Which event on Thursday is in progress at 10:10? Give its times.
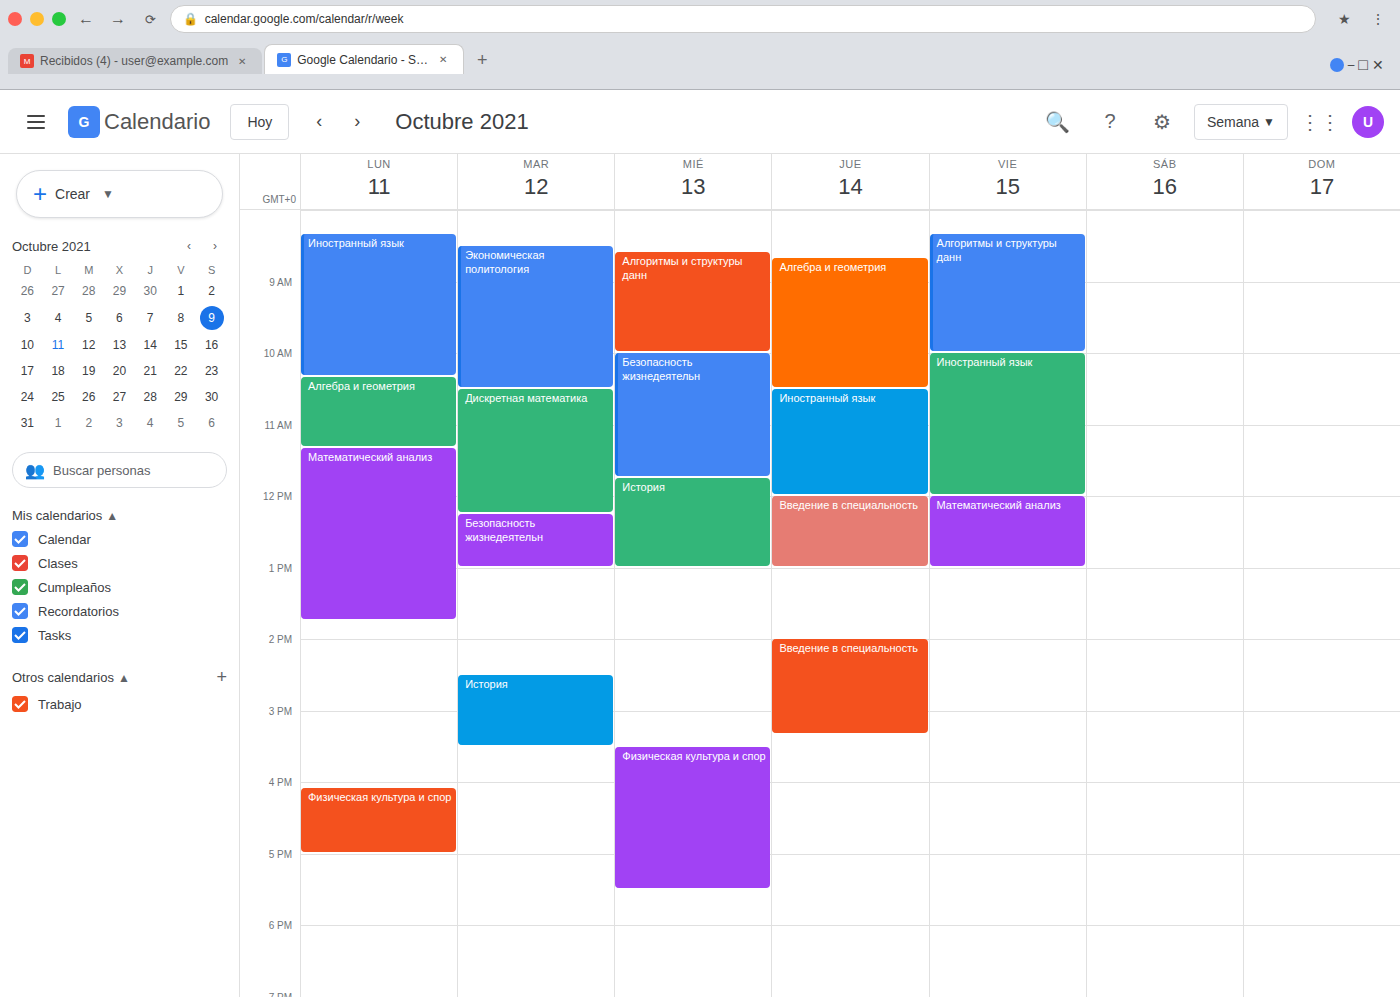
"Алгебра и геометрия", 08:40 to 10:30